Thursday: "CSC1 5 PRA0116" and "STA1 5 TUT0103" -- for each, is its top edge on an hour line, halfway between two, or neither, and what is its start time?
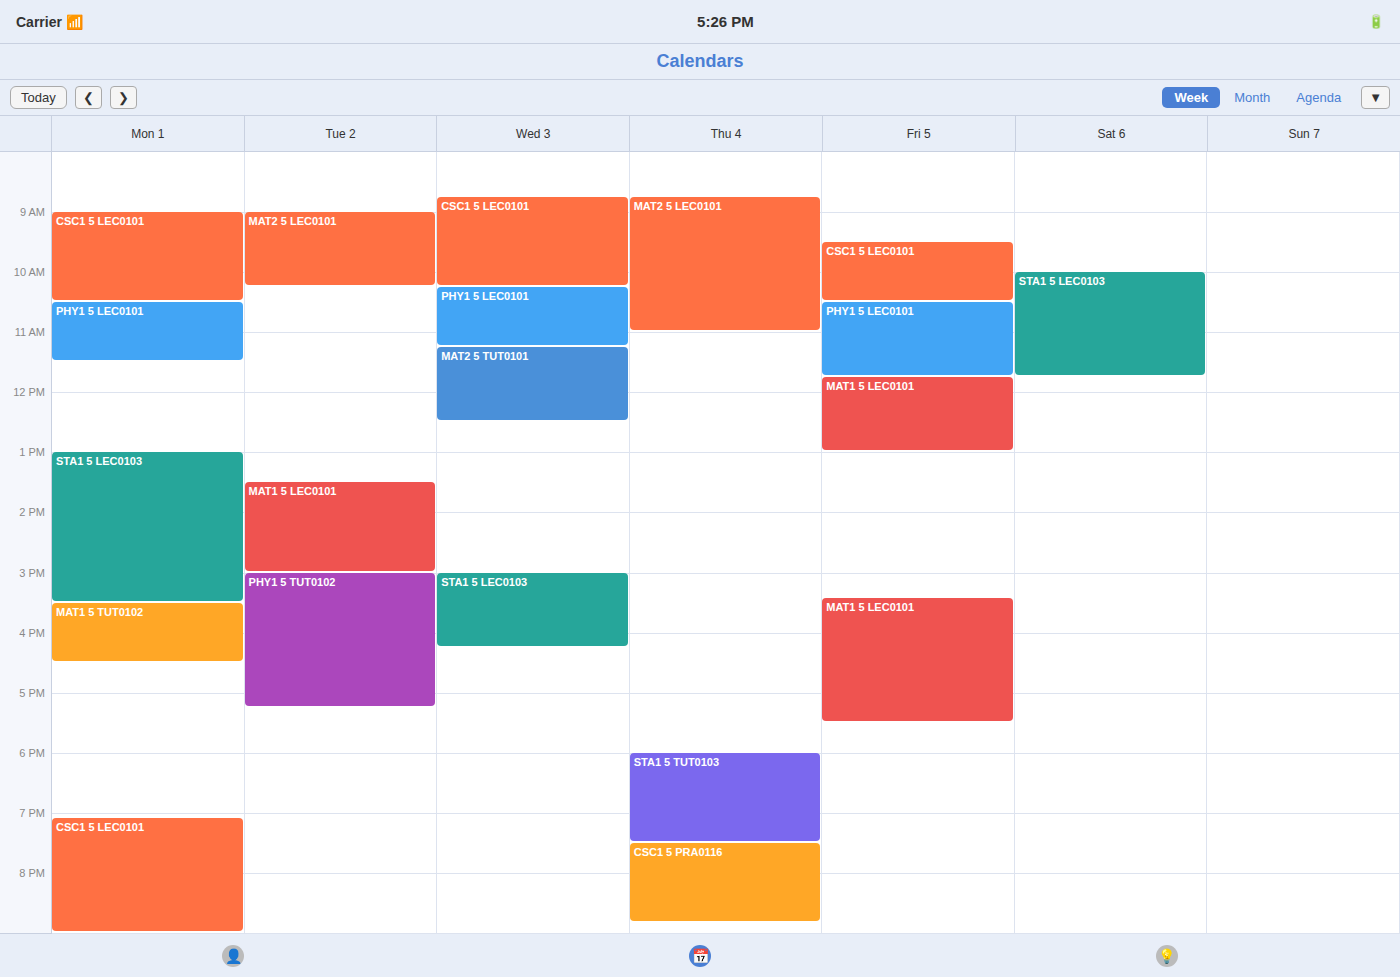
"CSC1 5 PRA0116": 19:30, halfway between the 19:00 and 20:00 lines. "STA1 5 TUT0103": 18:00, exactly on the 18:00 line.